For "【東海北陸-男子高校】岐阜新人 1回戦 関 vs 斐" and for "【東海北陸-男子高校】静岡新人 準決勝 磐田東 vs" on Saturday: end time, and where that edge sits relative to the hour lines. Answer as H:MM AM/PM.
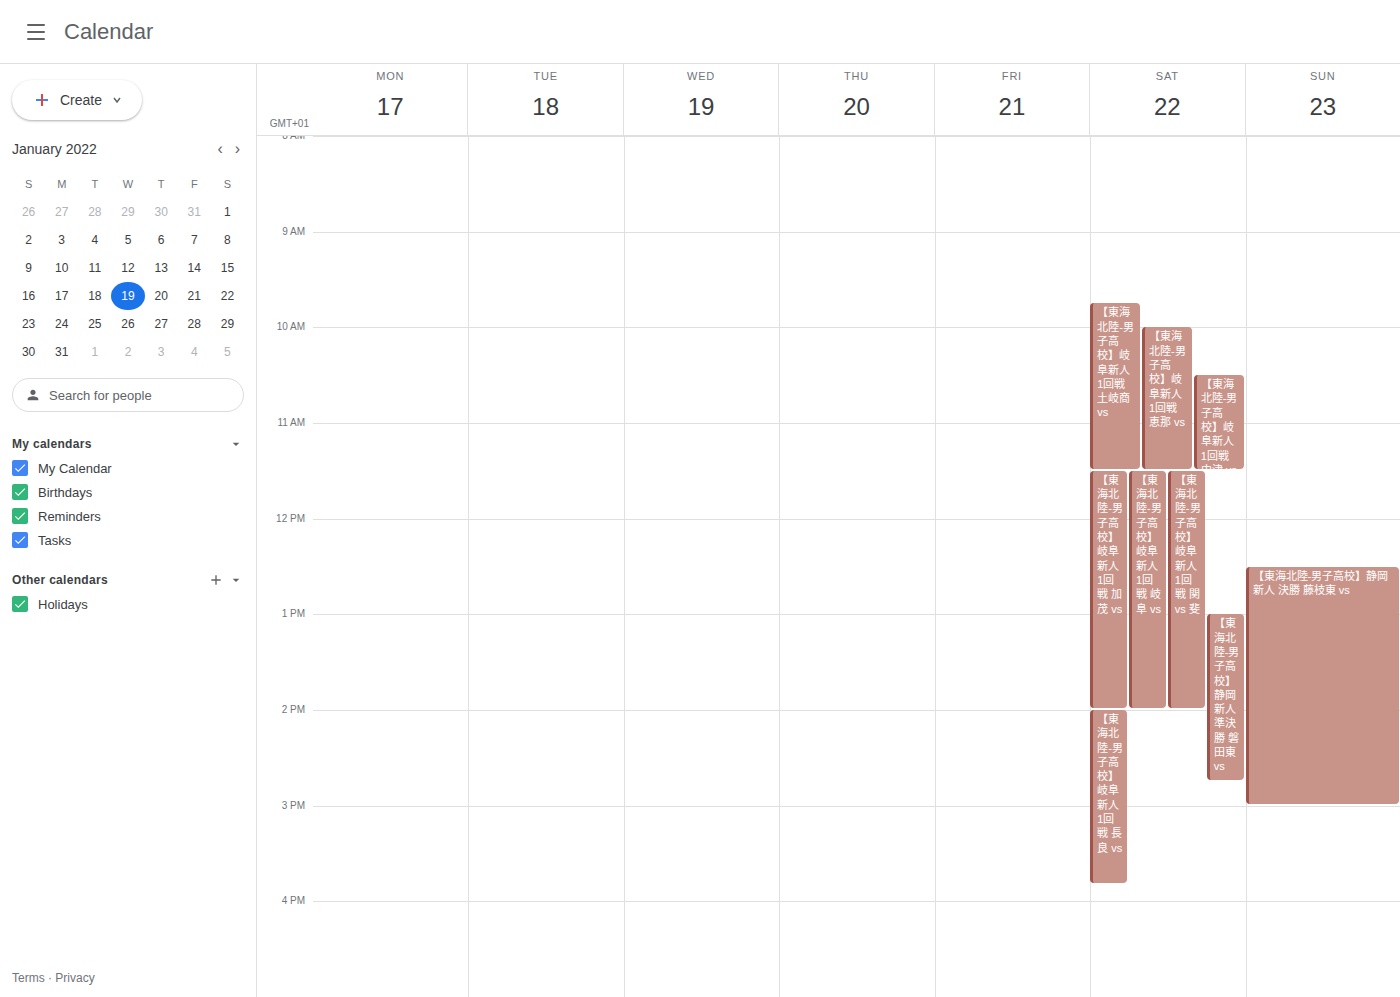
"【東海北陸-男子高校】岐阜新人 1回戦 関 vs 斐": 2:00 PM, exactly on the 2 PM line. "【東海北陸-男子高校】静岡新人 準決勝 磐田東 vs": 2:45 PM, neither: three quarters of the way from the 2 PM line to the 3 PM line.